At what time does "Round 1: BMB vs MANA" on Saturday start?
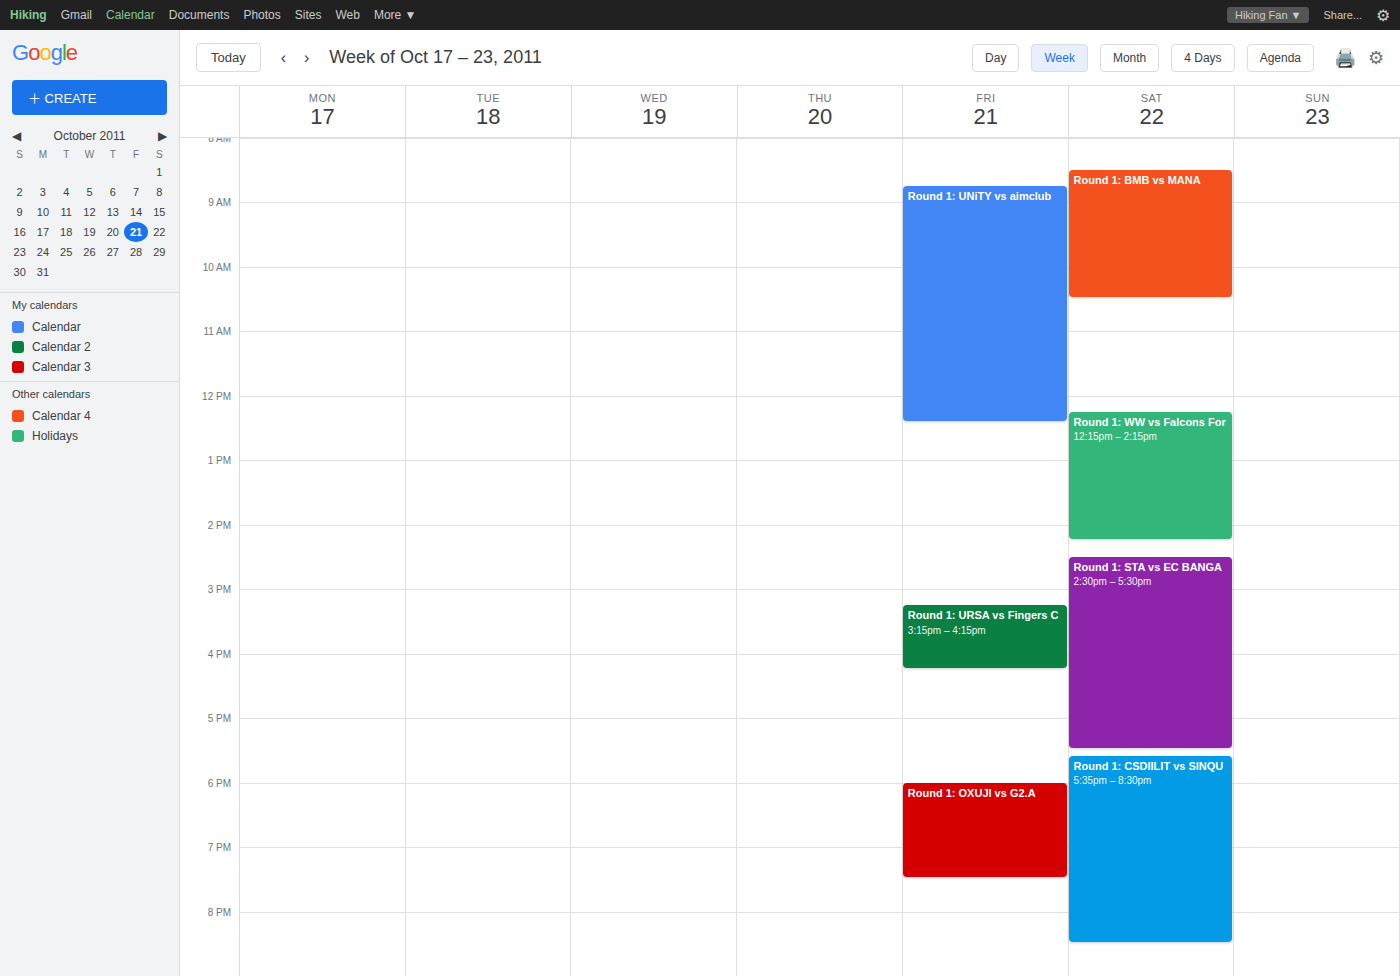
8:30 AM